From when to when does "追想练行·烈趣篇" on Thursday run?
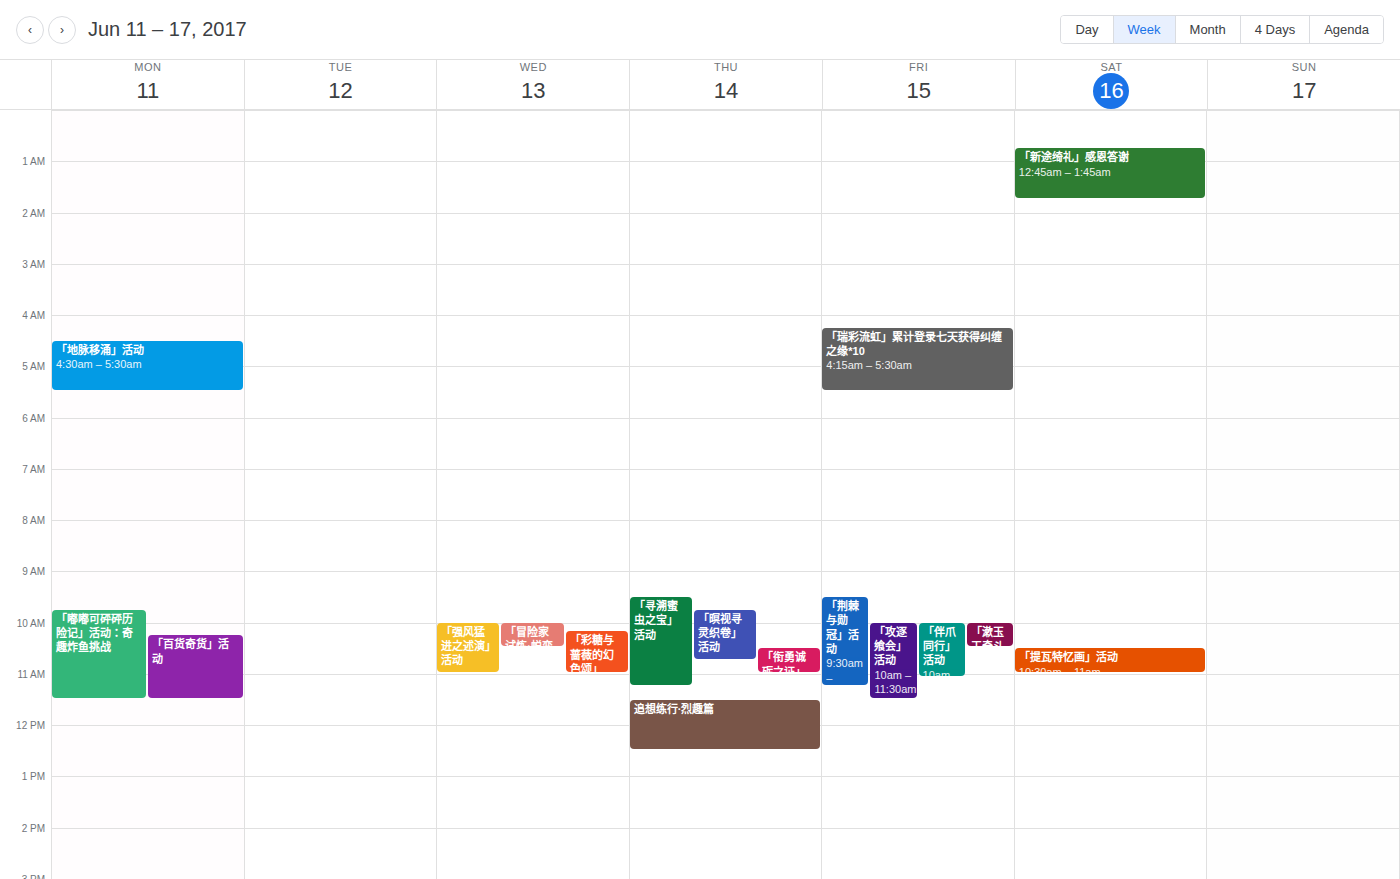
11:30 AM to 12:30 PM